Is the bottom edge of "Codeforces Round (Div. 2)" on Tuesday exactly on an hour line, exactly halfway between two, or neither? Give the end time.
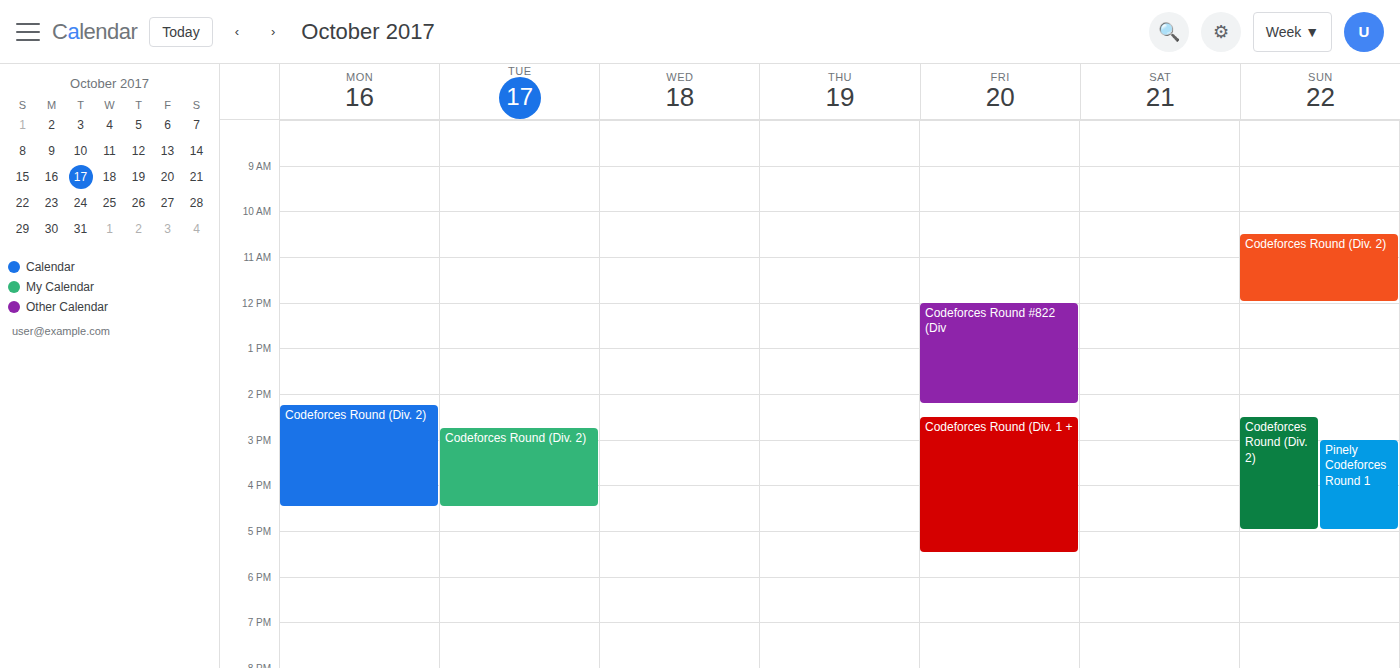
4:30 PM -- halfway between the 4 PM and 5 PM lines.